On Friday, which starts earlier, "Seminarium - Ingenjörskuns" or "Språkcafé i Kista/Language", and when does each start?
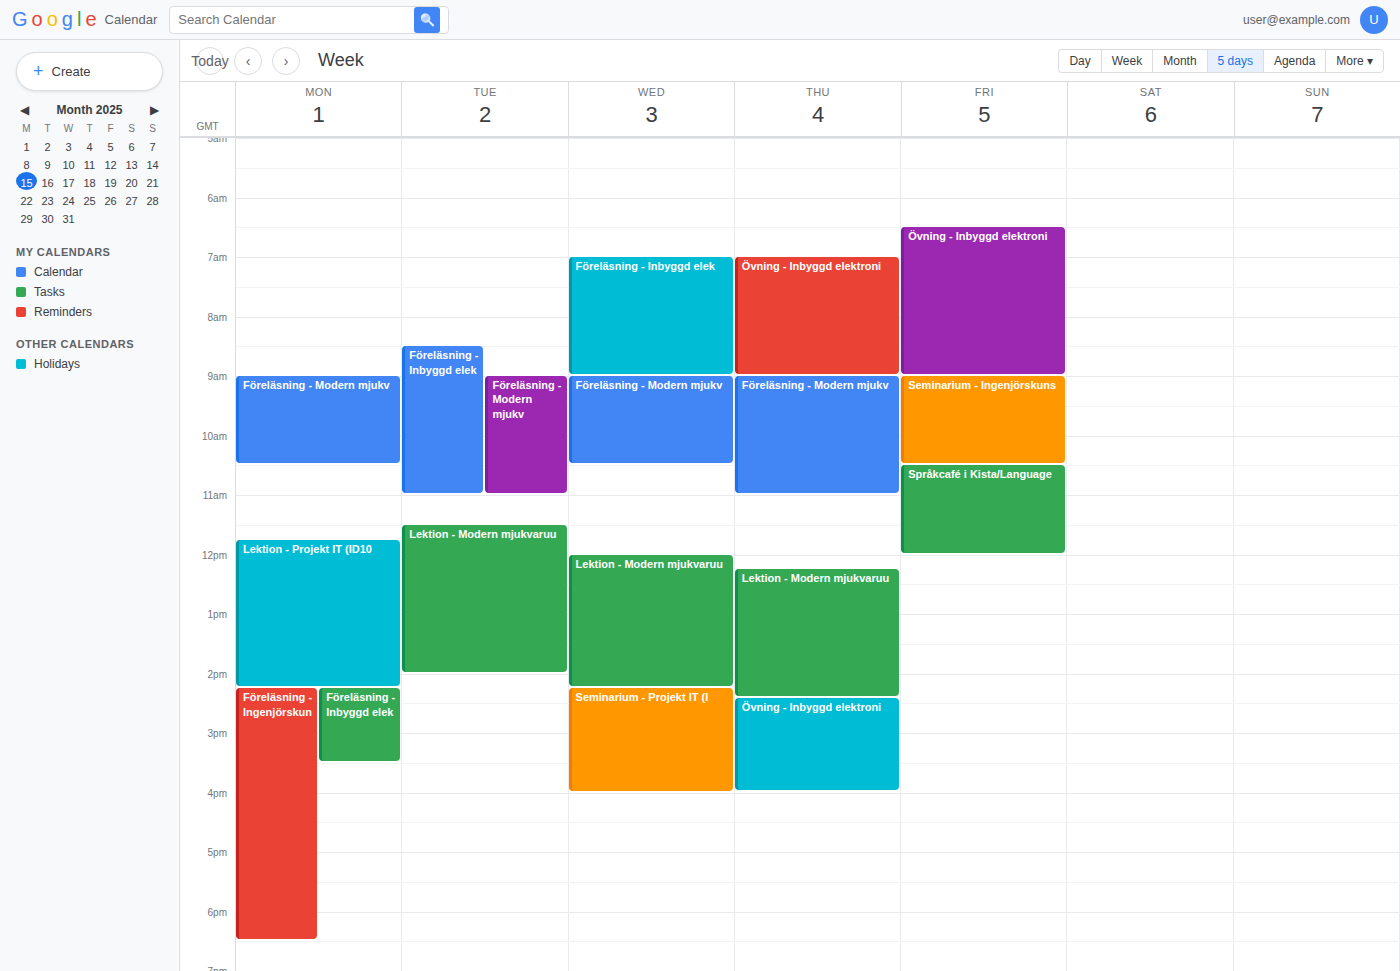
"Seminarium - Ingenjörskuns" 9:00 AM; "Språkcafé i Kista/Language" 10:30 AM.